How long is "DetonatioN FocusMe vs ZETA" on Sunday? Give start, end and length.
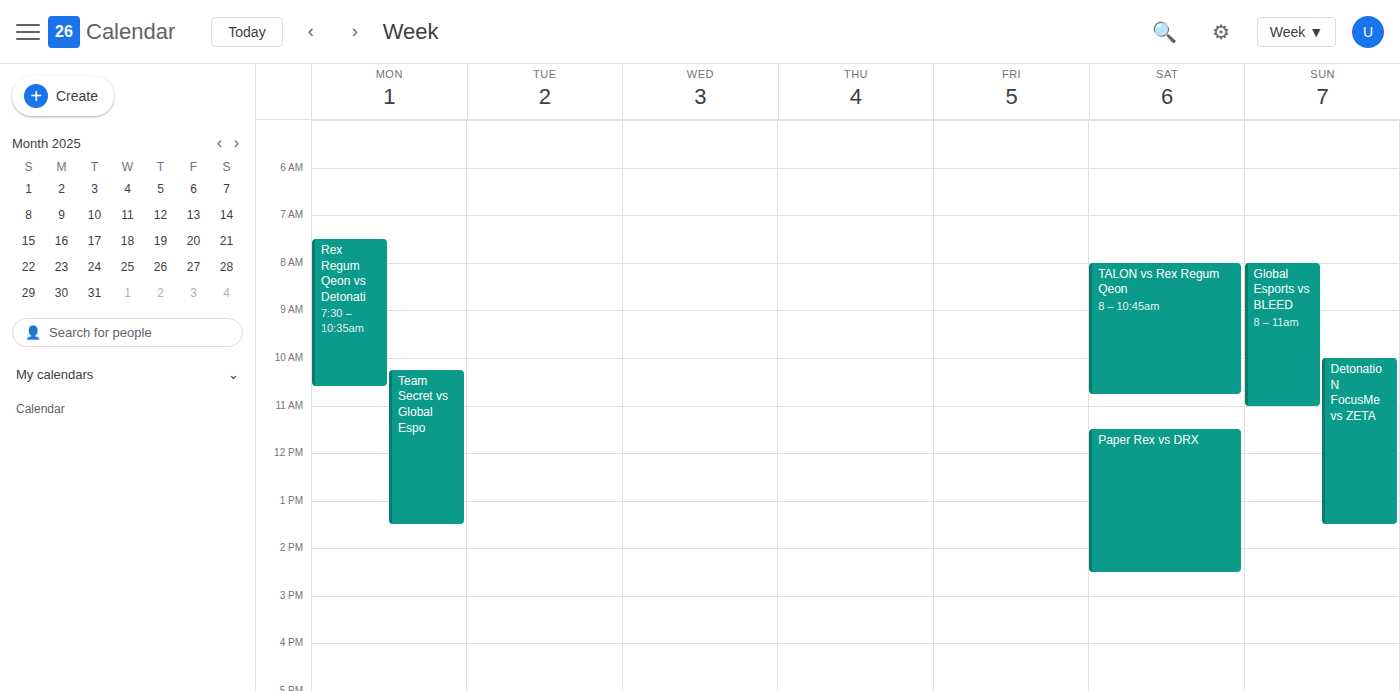
10:00 AM to 1:30 PM, 3 hours 30 minutes